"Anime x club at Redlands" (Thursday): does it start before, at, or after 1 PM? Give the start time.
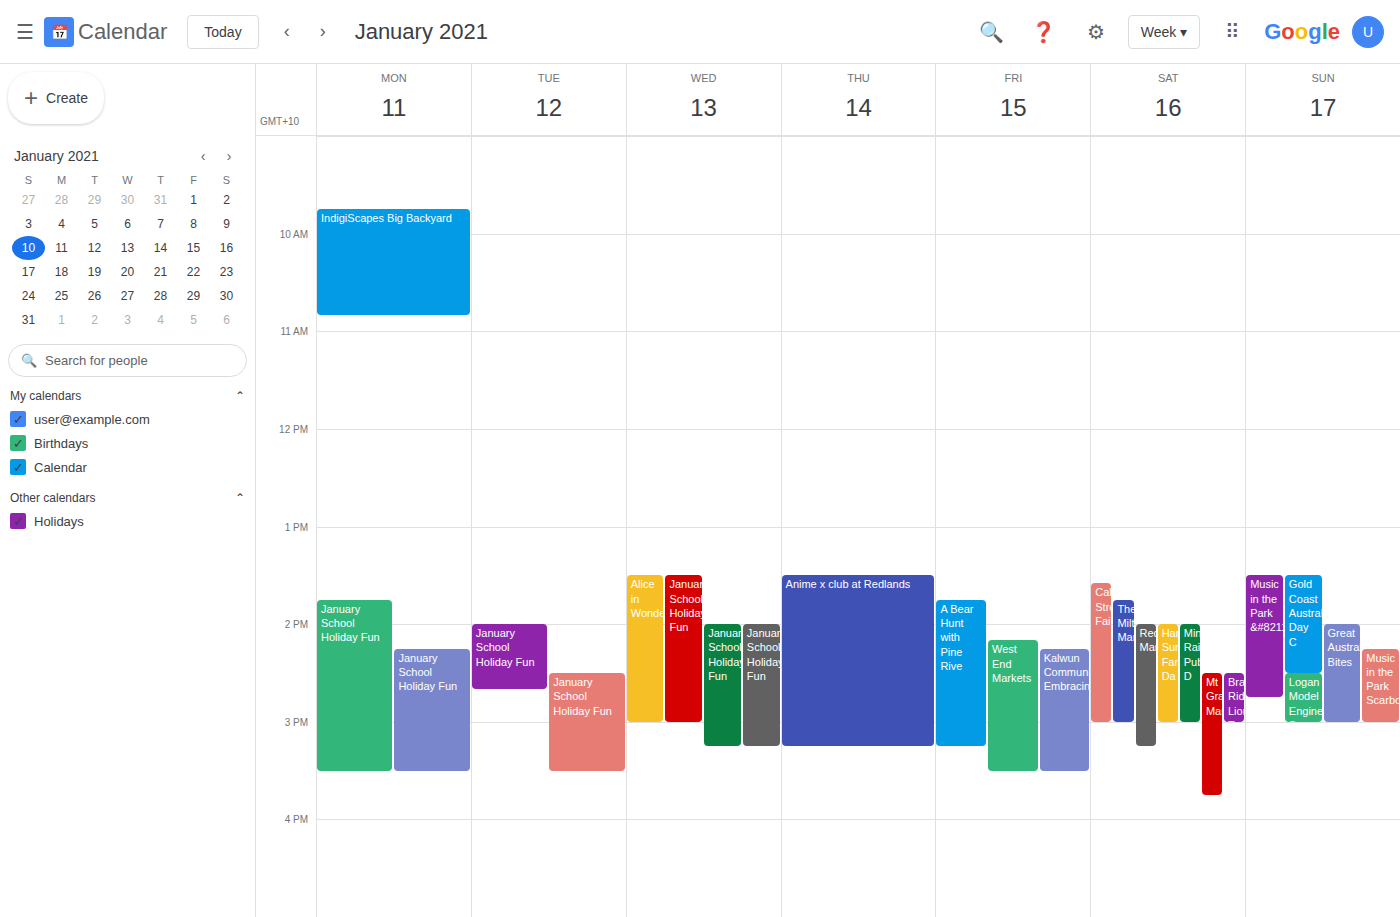
1:30 PM -- after 1 PM, 30 minutes below the 1 PM line.